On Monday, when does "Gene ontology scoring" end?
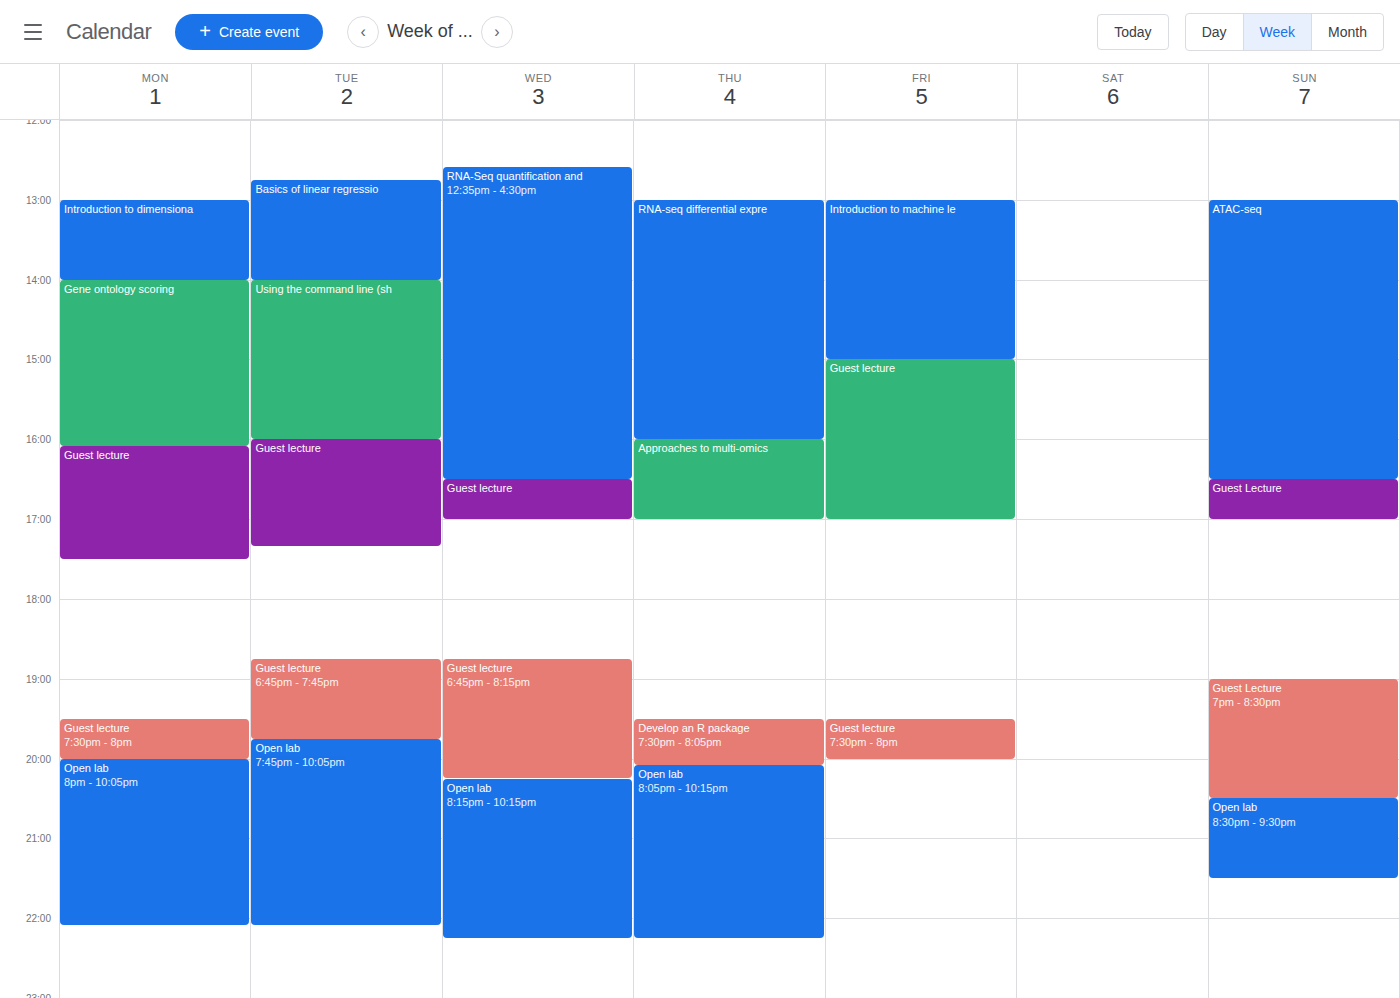
16:05